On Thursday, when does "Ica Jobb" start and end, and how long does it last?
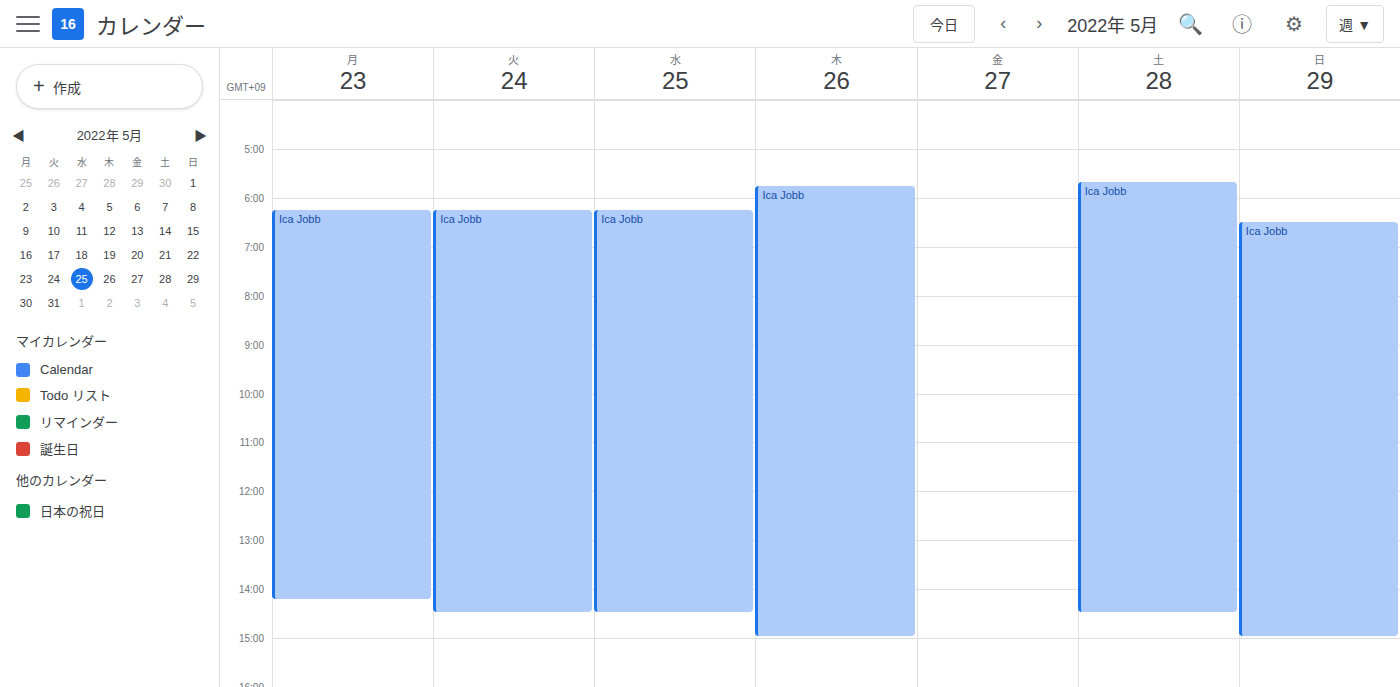
5:45 AM to 3:00 PM, 9 hours 15 minutes